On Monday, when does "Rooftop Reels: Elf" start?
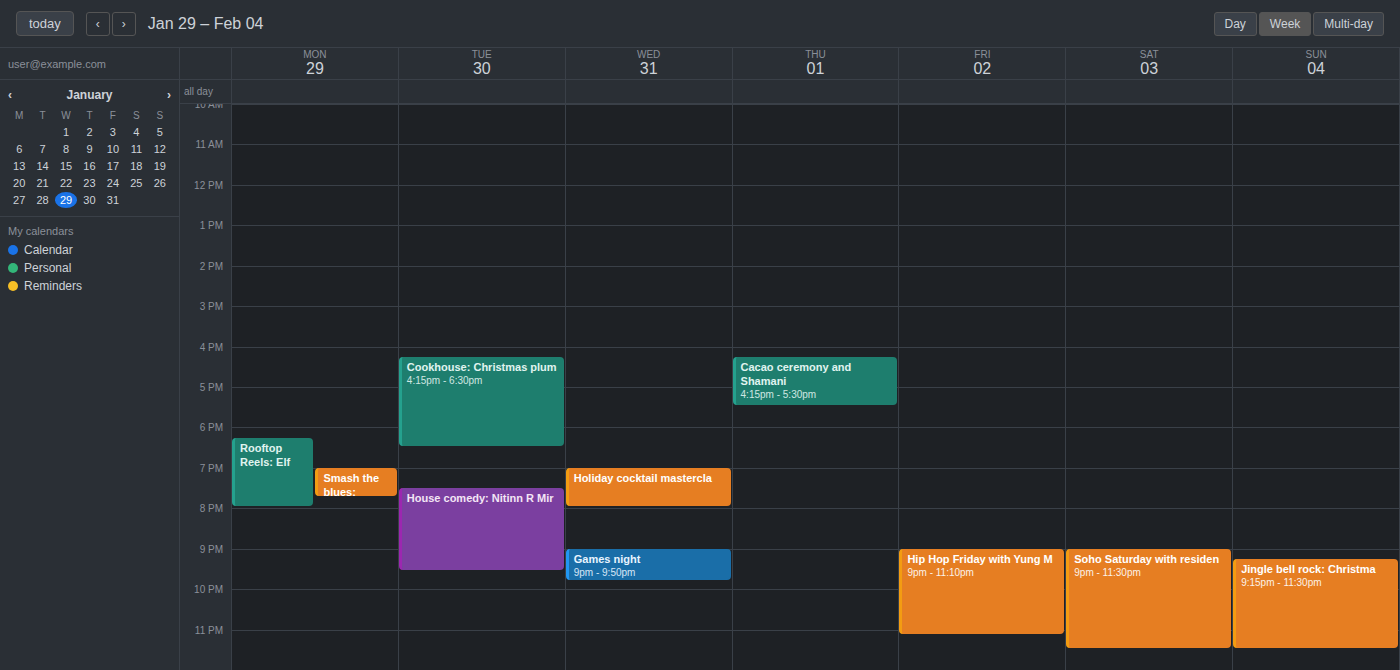
6:15 PM